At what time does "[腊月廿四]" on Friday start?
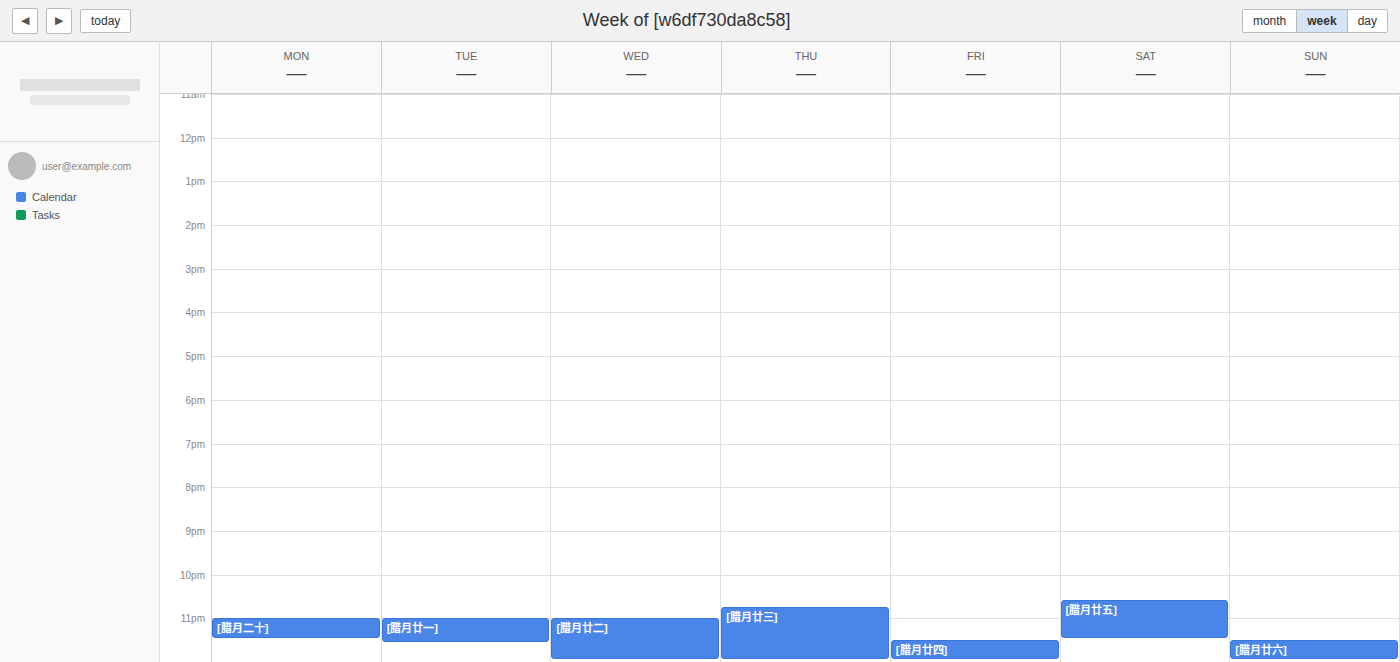
11:30 PM